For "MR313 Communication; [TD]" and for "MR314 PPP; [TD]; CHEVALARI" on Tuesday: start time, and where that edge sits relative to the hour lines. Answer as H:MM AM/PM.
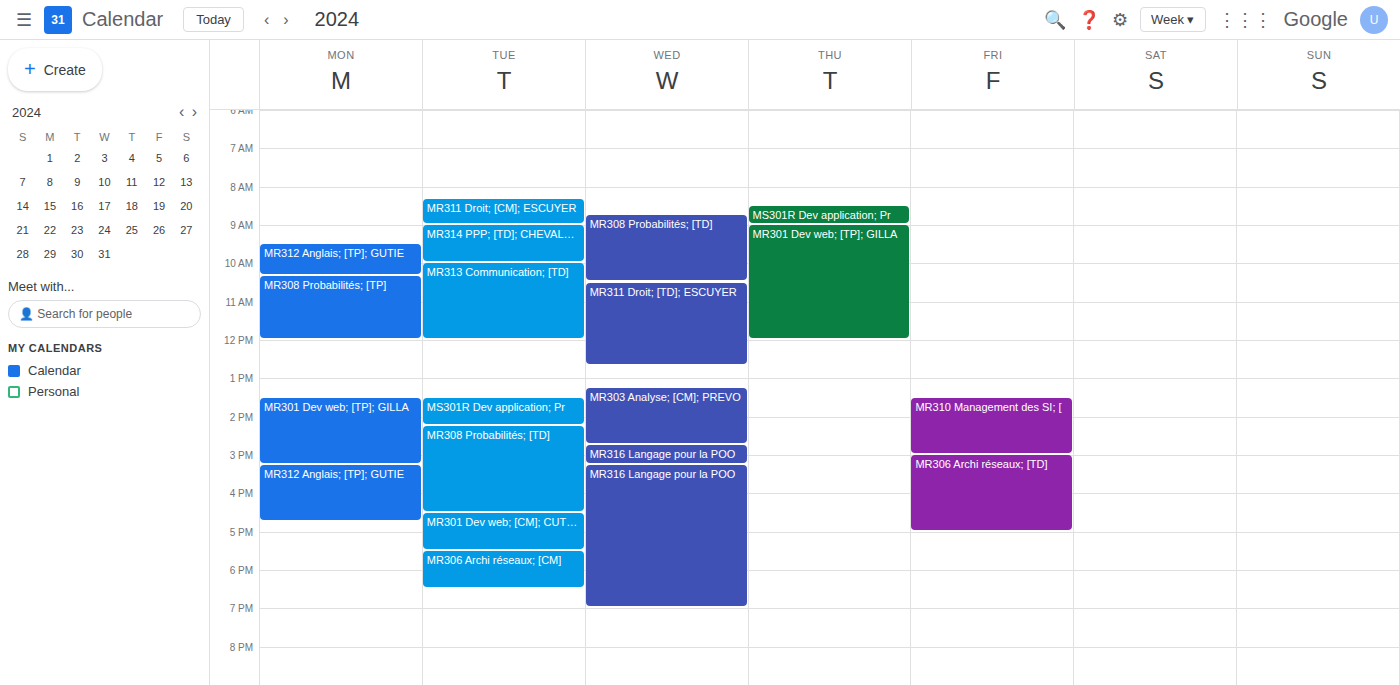
"MR313 Communication; [TD]": 10:00 AM, exactly on the 10 AM line. "MR314 PPP; [TD]; CHEVALARI": 9:00 AM, exactly on the 9 AM line.